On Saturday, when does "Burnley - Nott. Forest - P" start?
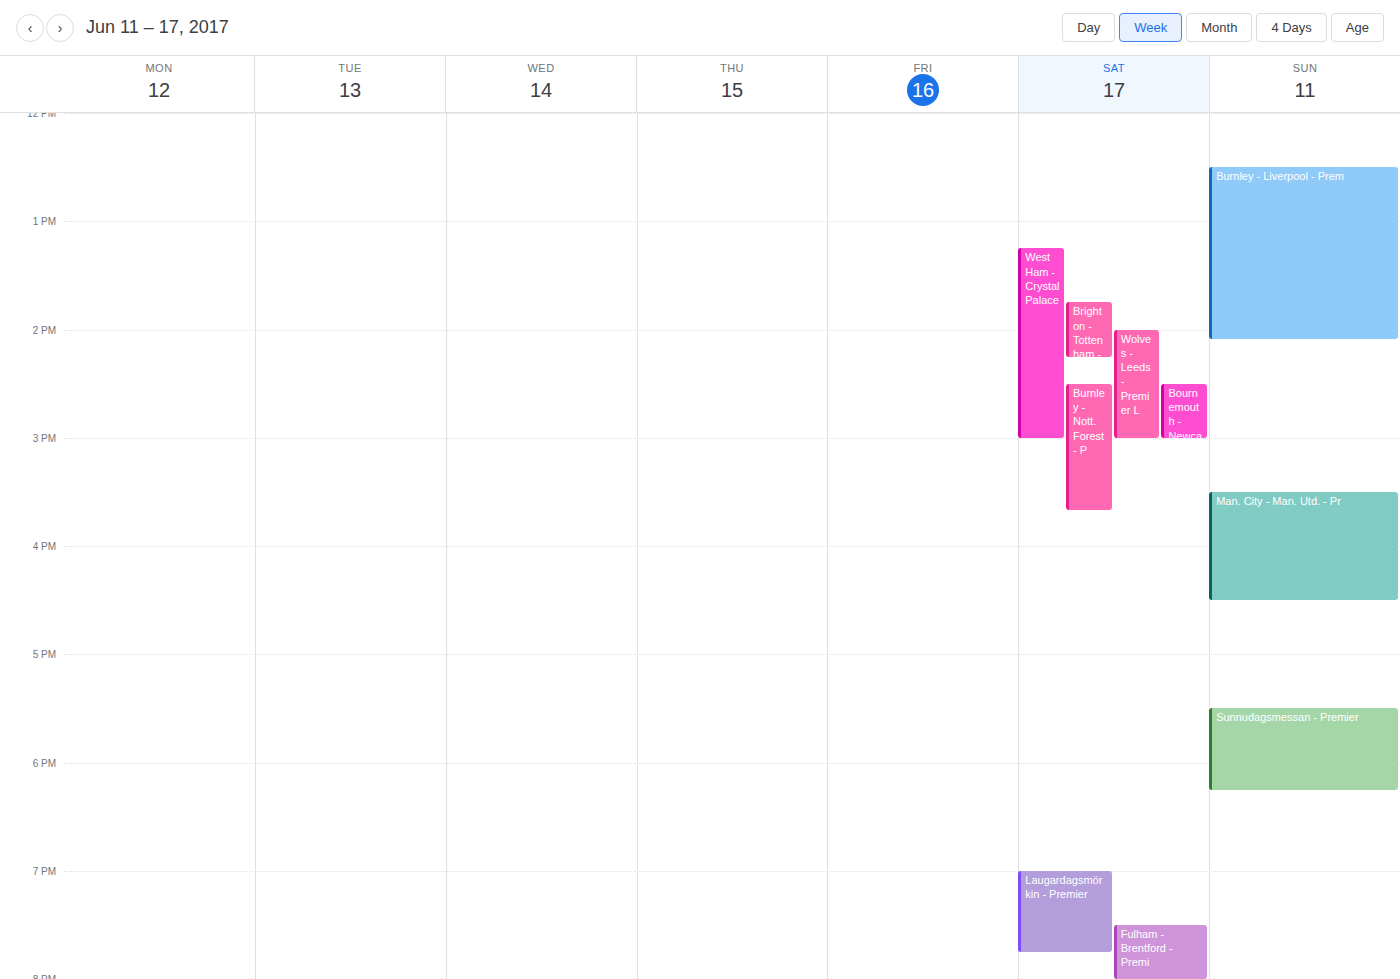
2:30 PM